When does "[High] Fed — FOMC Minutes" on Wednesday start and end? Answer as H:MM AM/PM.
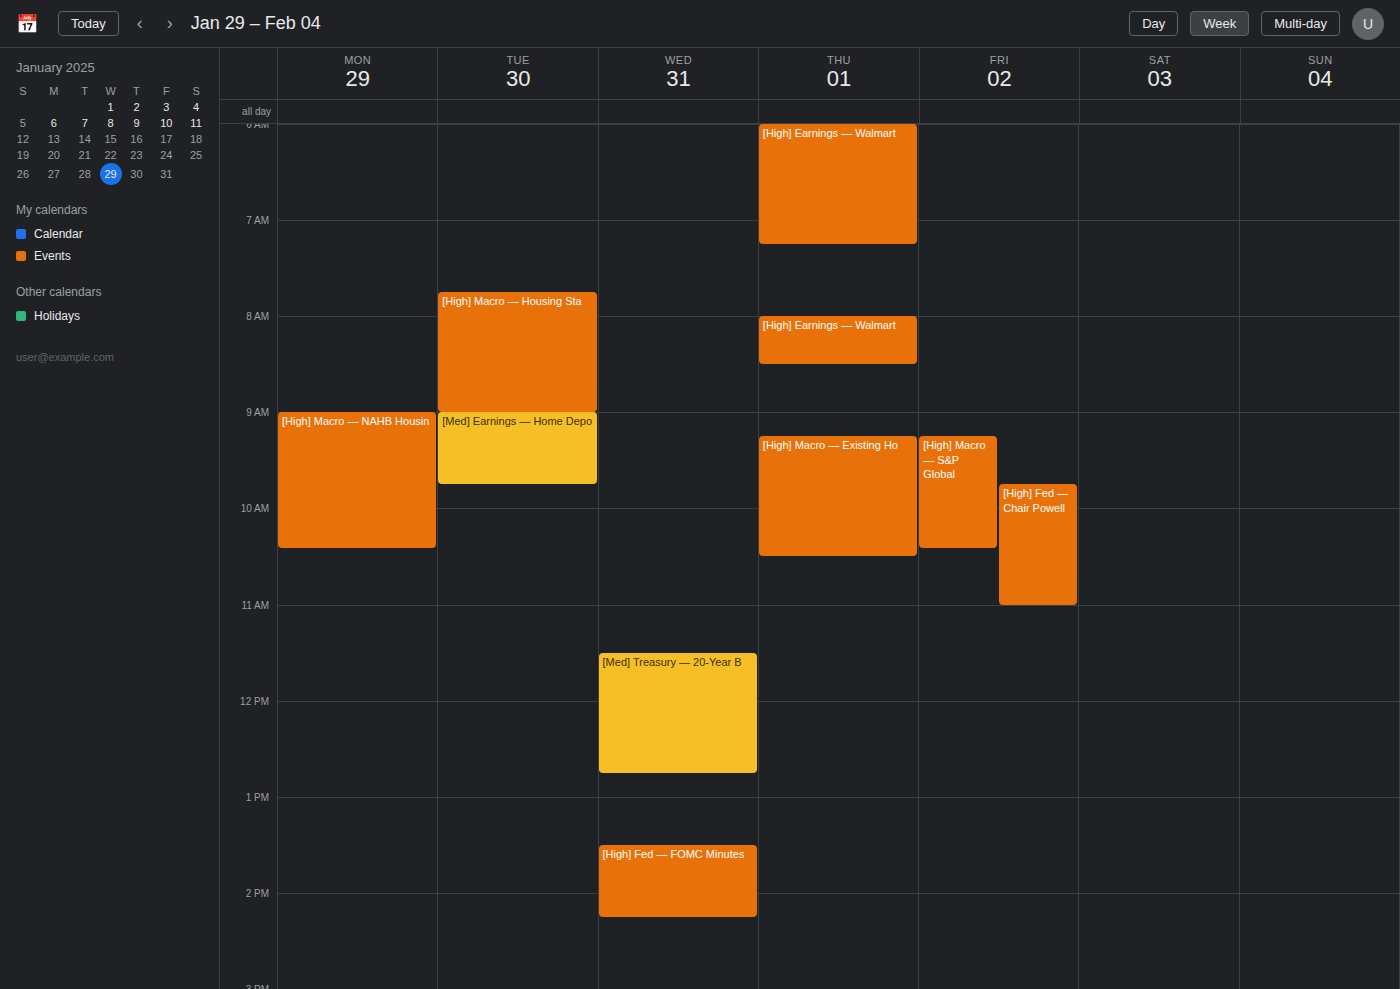
1:30 PM to 2:15 PM